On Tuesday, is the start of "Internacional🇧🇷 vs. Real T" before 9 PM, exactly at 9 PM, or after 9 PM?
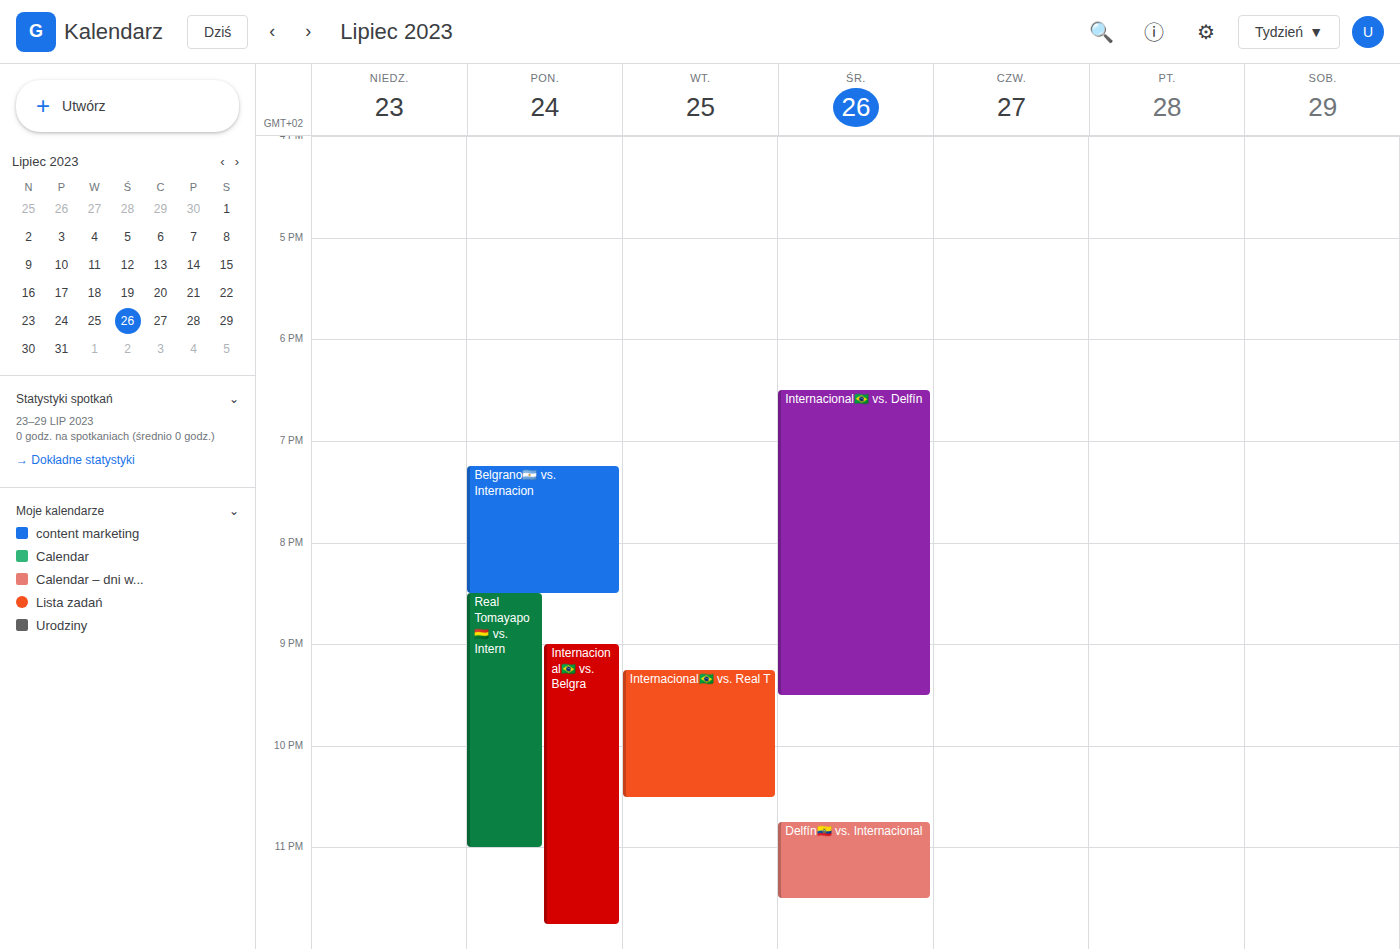
9:15 PM -- after 9 PM, 15 minutes below the 9 PM line.